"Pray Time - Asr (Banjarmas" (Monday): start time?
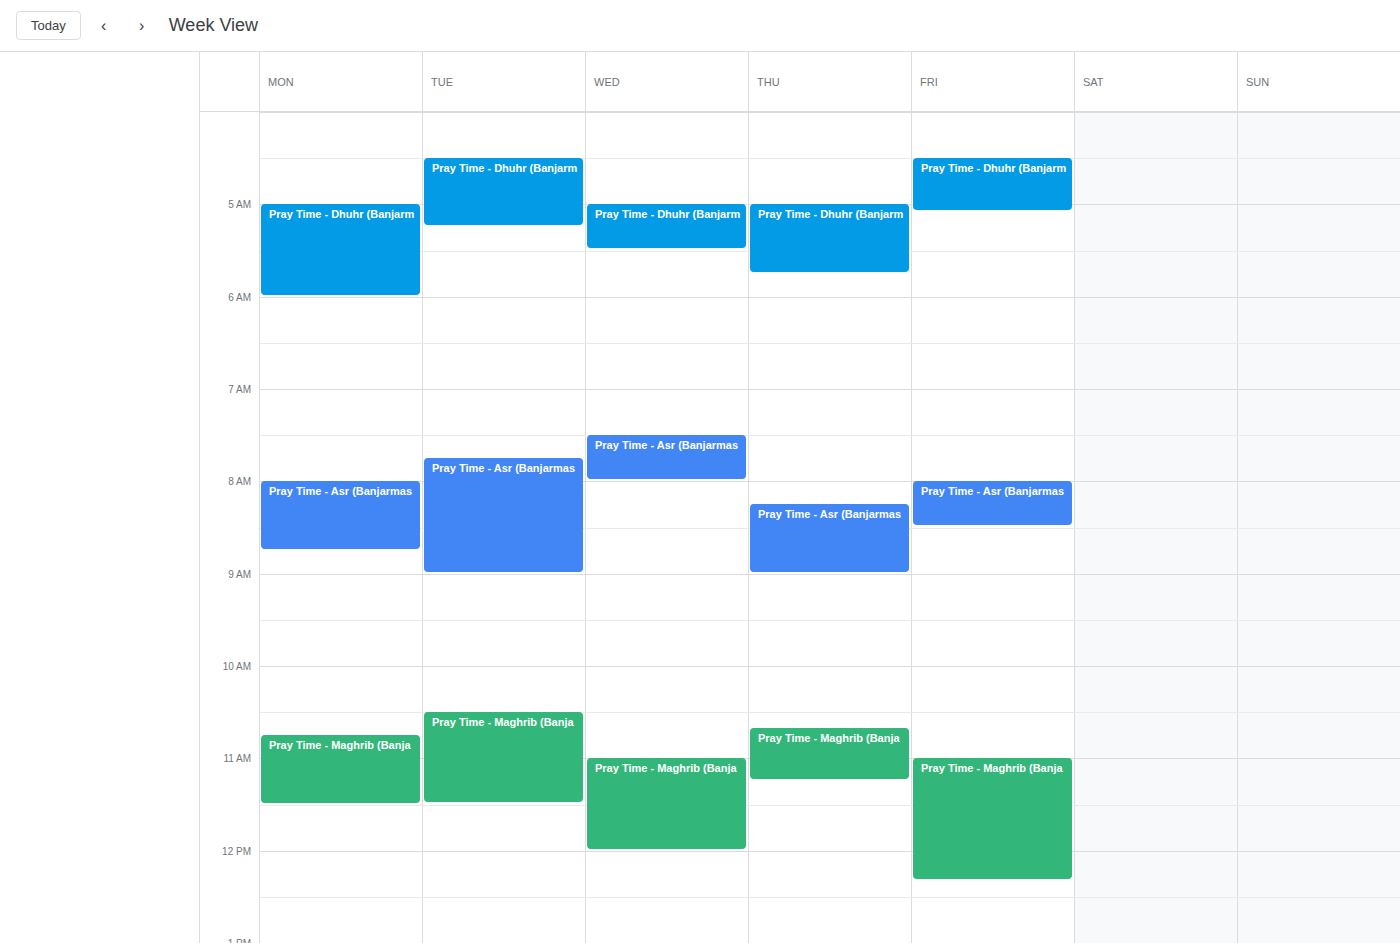
8:00 AM